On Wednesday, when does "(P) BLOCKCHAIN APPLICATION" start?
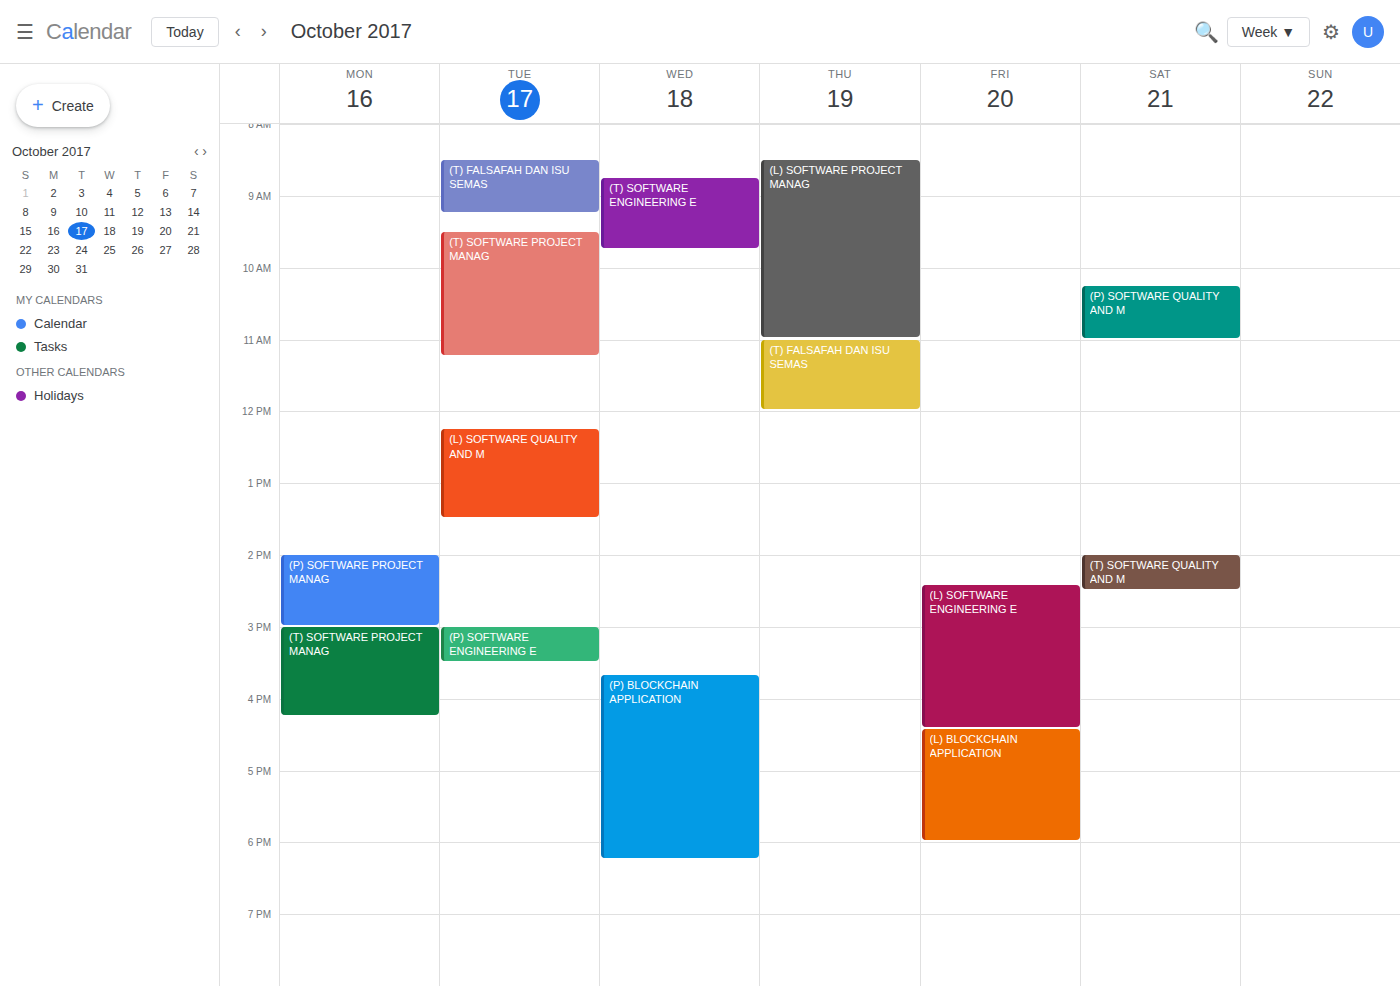
3:40 PM